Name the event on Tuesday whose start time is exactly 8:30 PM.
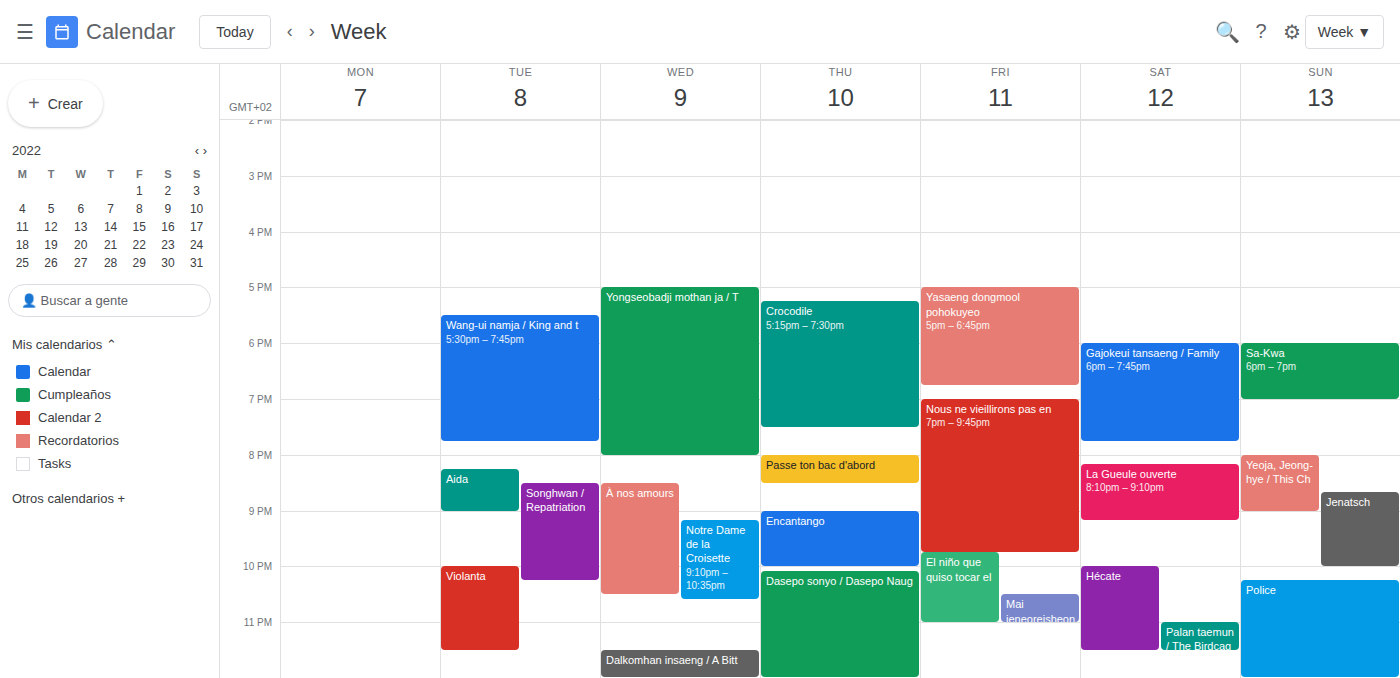
"Songhwan / Repatriation"